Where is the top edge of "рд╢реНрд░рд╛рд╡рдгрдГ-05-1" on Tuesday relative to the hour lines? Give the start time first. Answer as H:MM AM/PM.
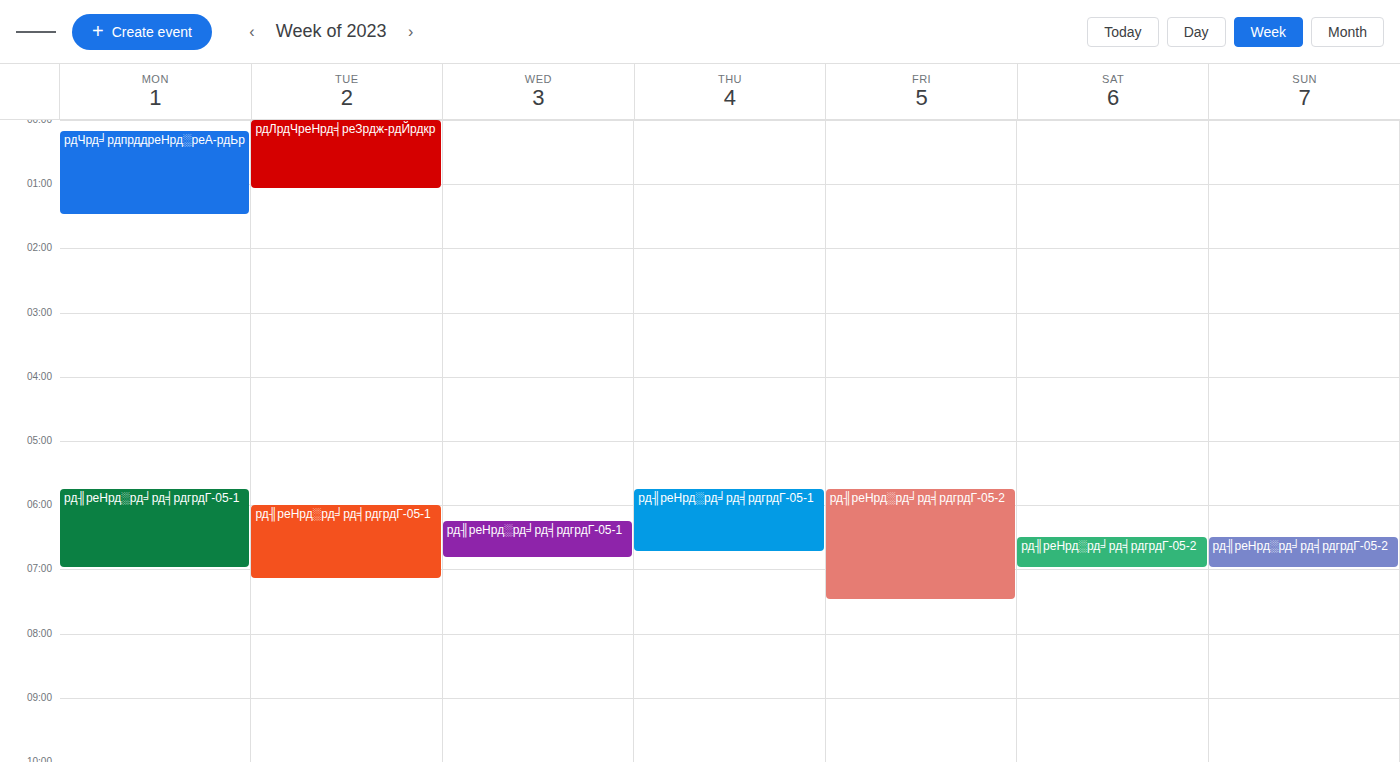
6:00 AM -- exactly on the 6 AM line.